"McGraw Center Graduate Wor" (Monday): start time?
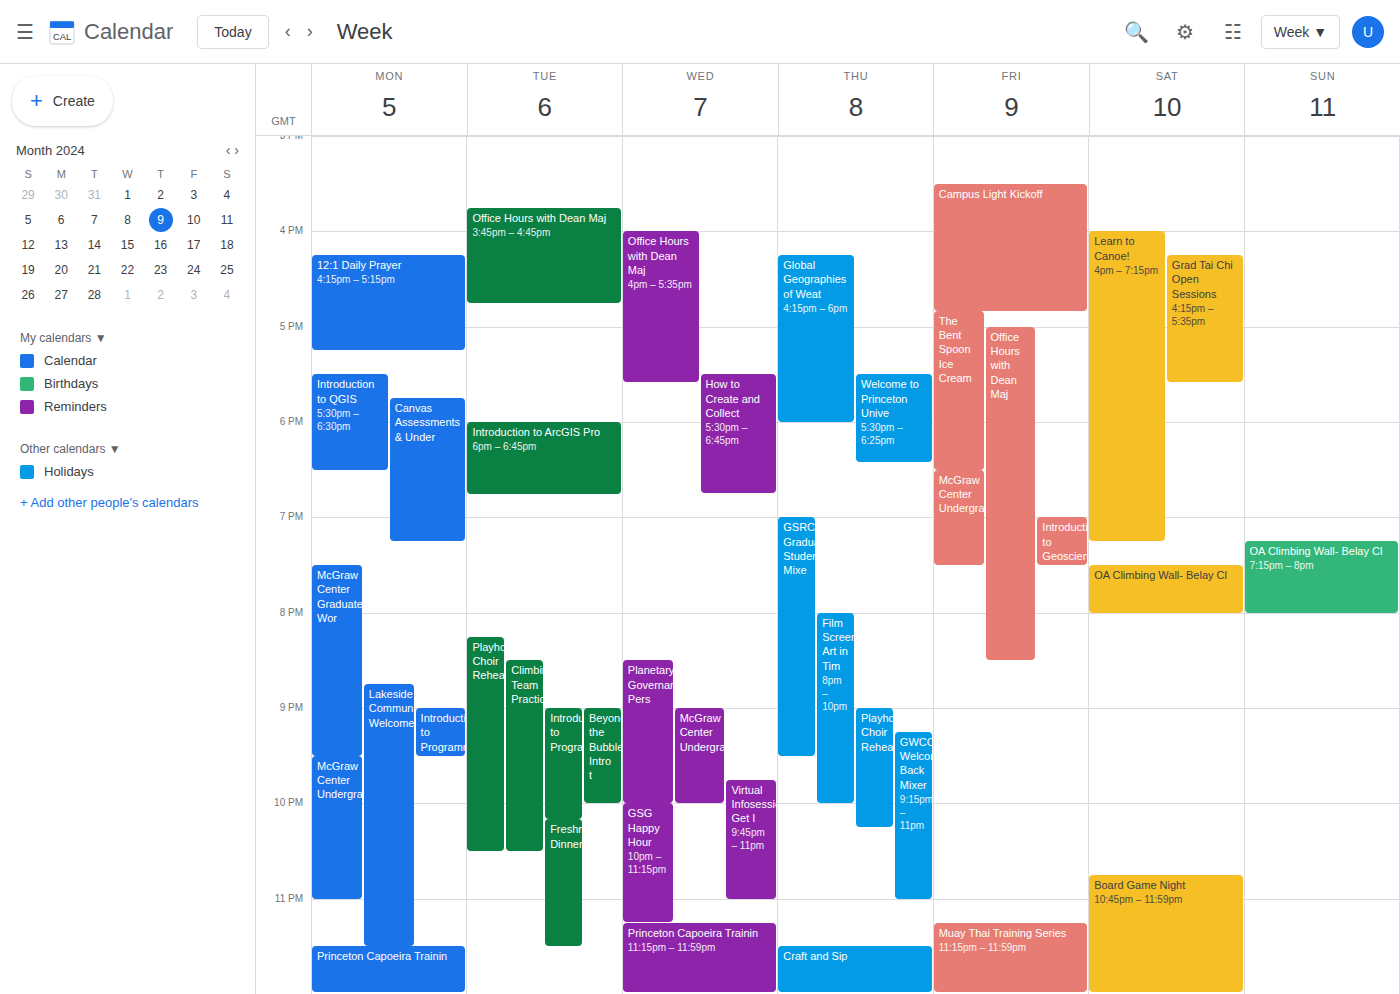
7:30 PM